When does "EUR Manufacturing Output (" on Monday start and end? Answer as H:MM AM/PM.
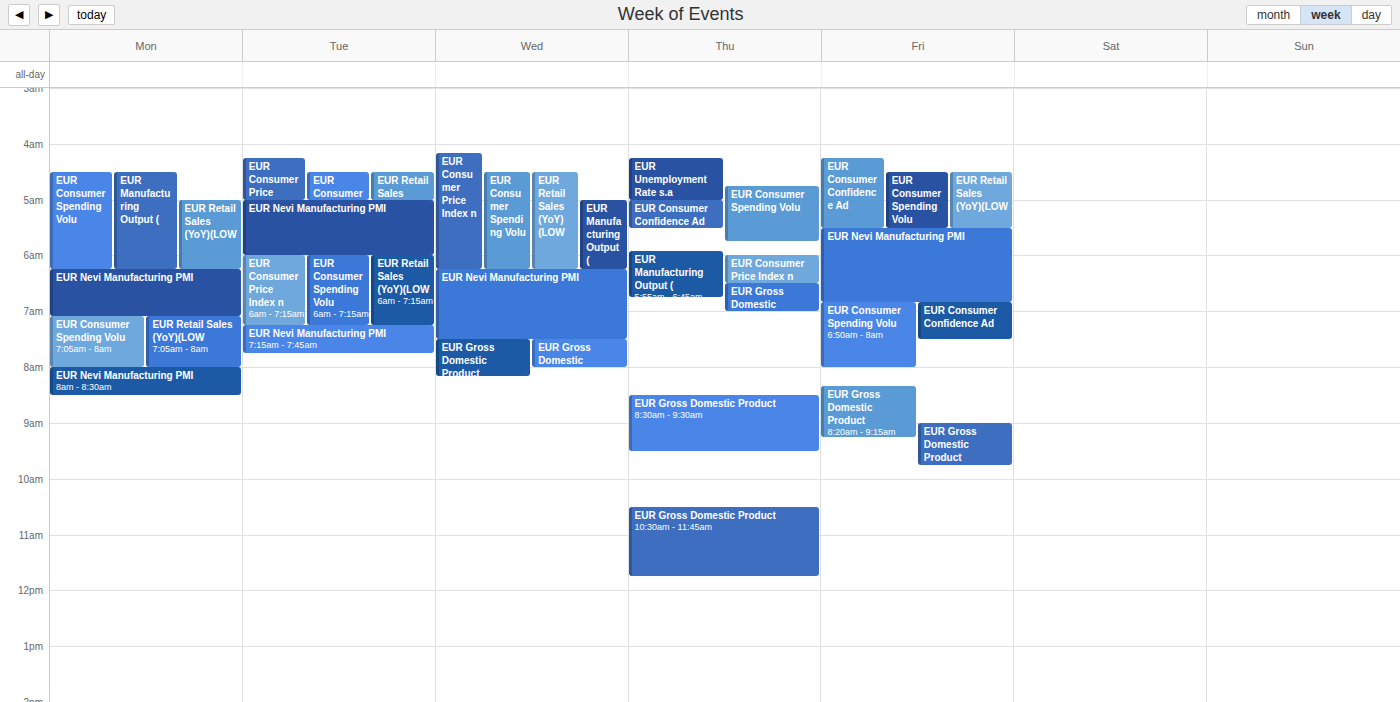
4:30 AM to 6:15 AM